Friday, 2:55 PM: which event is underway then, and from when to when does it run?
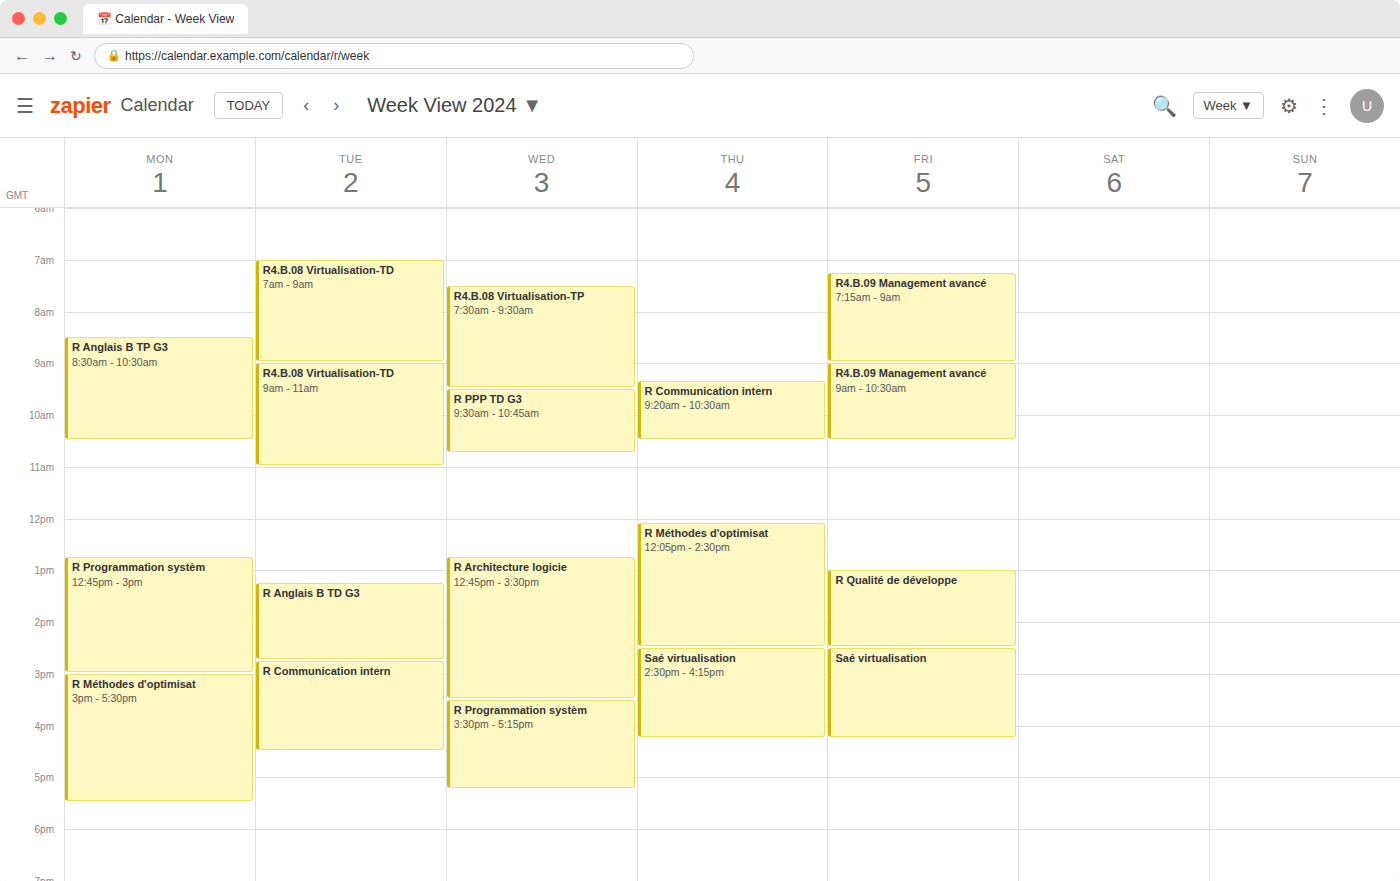
"Saé virtualisation", 2:30 PM to 4:15 PM